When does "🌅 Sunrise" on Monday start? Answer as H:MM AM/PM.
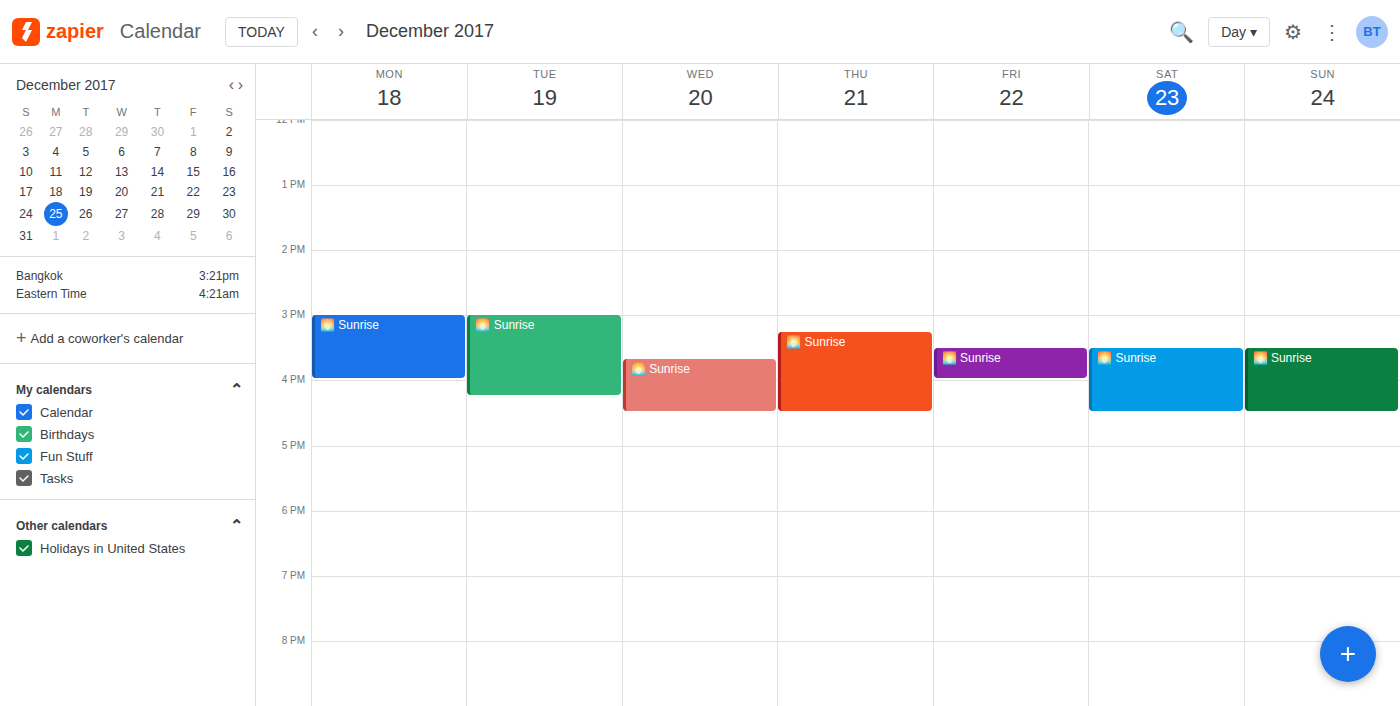
3:00 PM